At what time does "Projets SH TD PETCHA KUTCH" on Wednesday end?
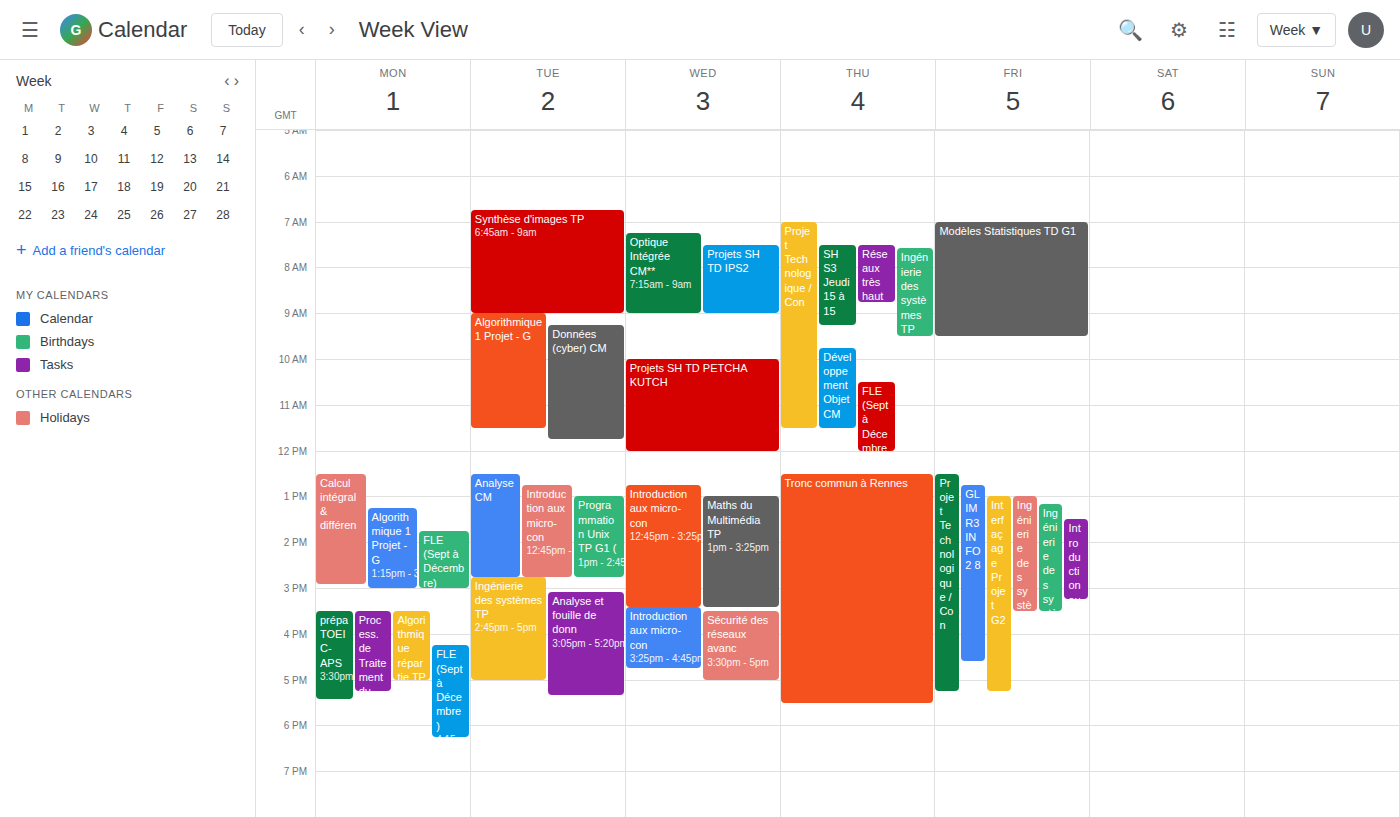
12:00